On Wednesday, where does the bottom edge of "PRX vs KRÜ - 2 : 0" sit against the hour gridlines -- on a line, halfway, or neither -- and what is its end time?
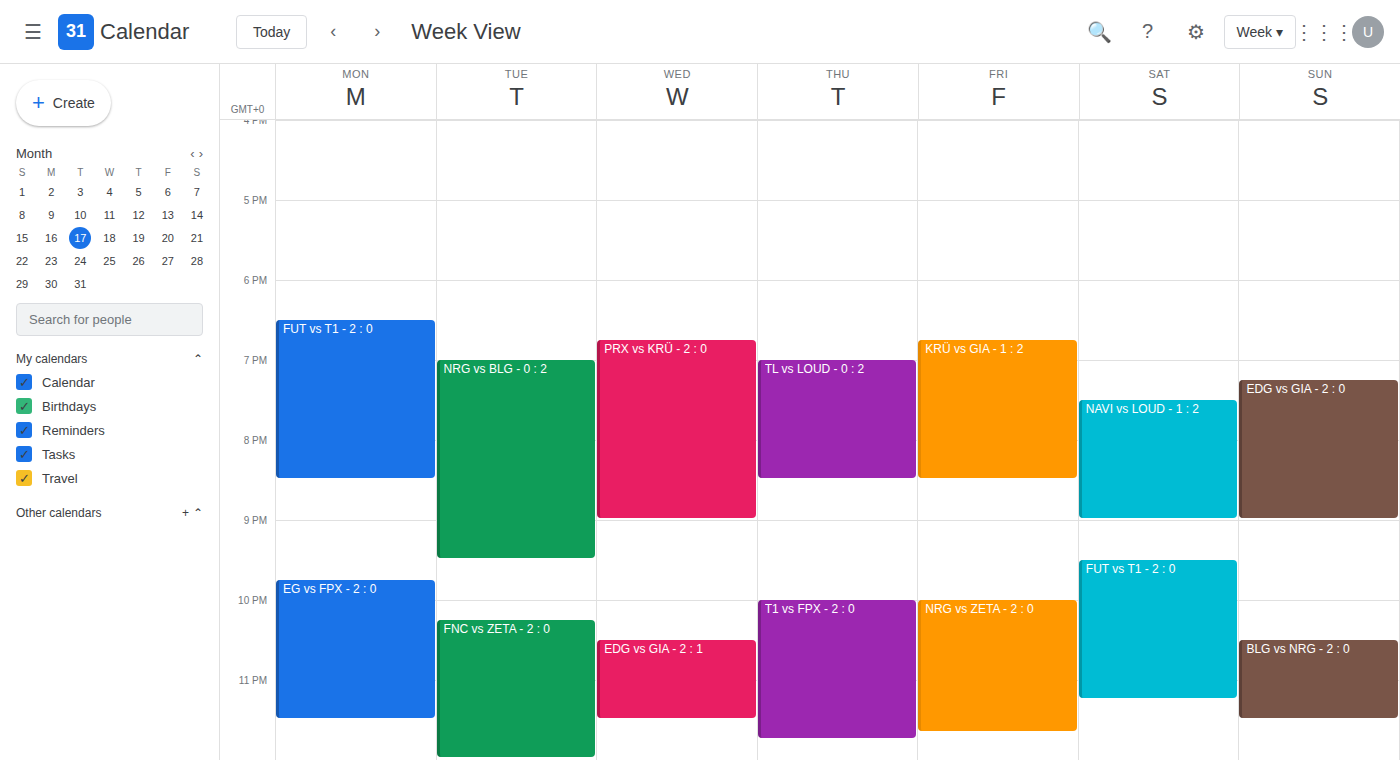
9:00 PM -- exactly on the 9 PM line.